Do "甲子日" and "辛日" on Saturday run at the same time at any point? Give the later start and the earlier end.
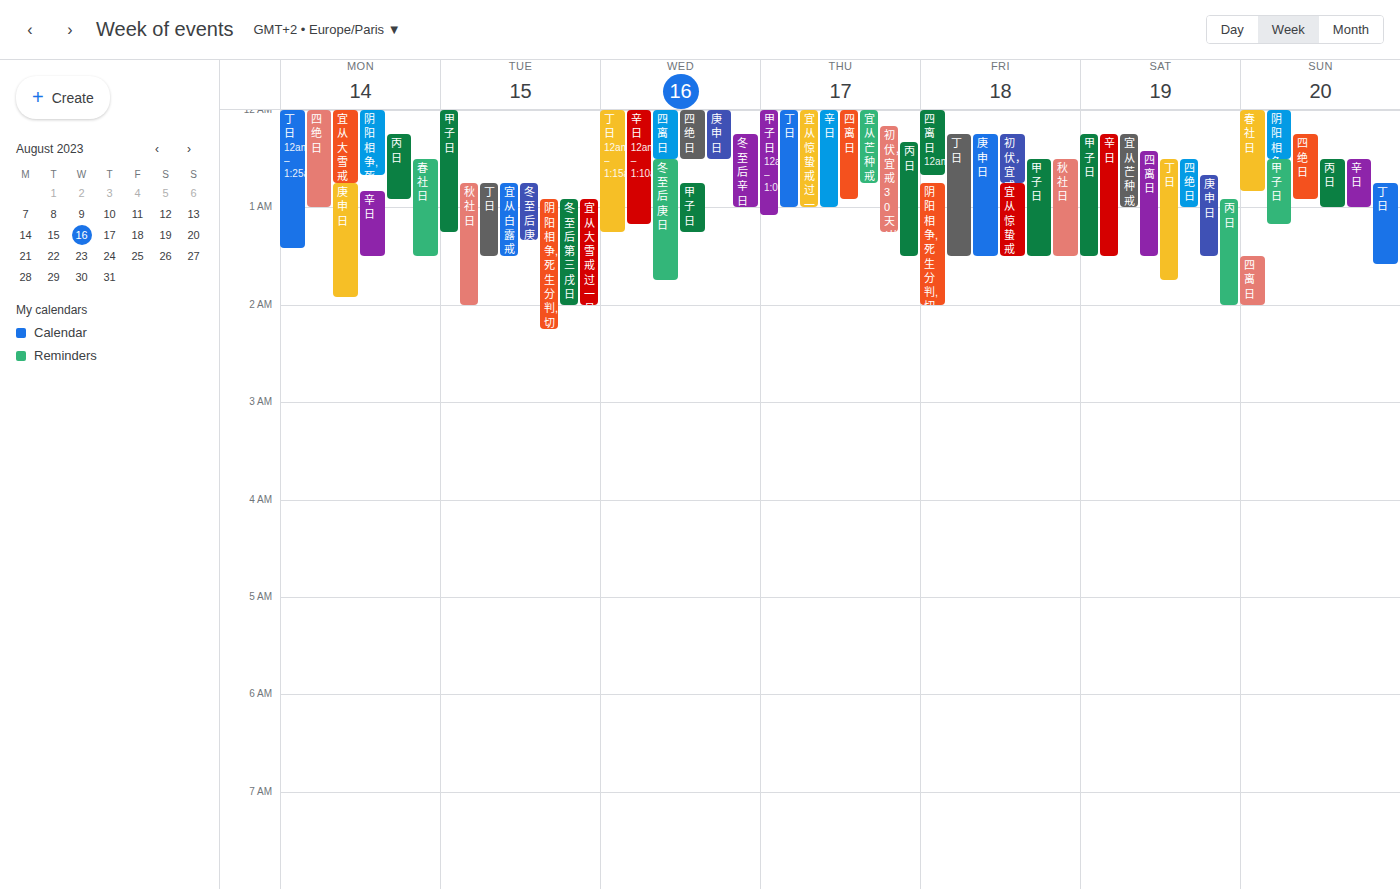
"甲子日" runs 12:15 AM to 1:30 AM, inside "辛日" -- they overlap.